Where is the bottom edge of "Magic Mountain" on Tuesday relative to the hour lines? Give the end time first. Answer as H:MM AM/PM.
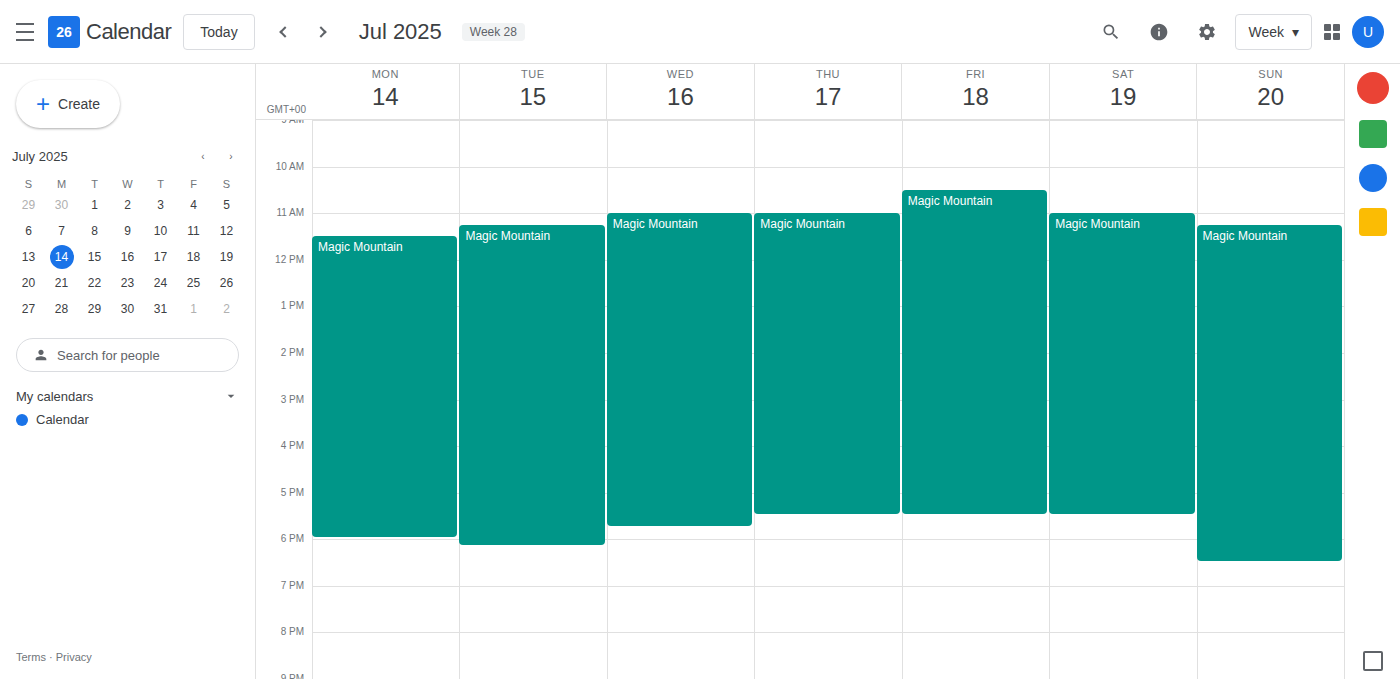
6:10 PM -- neither: 10 minutes below the 6 PM line and 50 minutes above the 7 PM line.